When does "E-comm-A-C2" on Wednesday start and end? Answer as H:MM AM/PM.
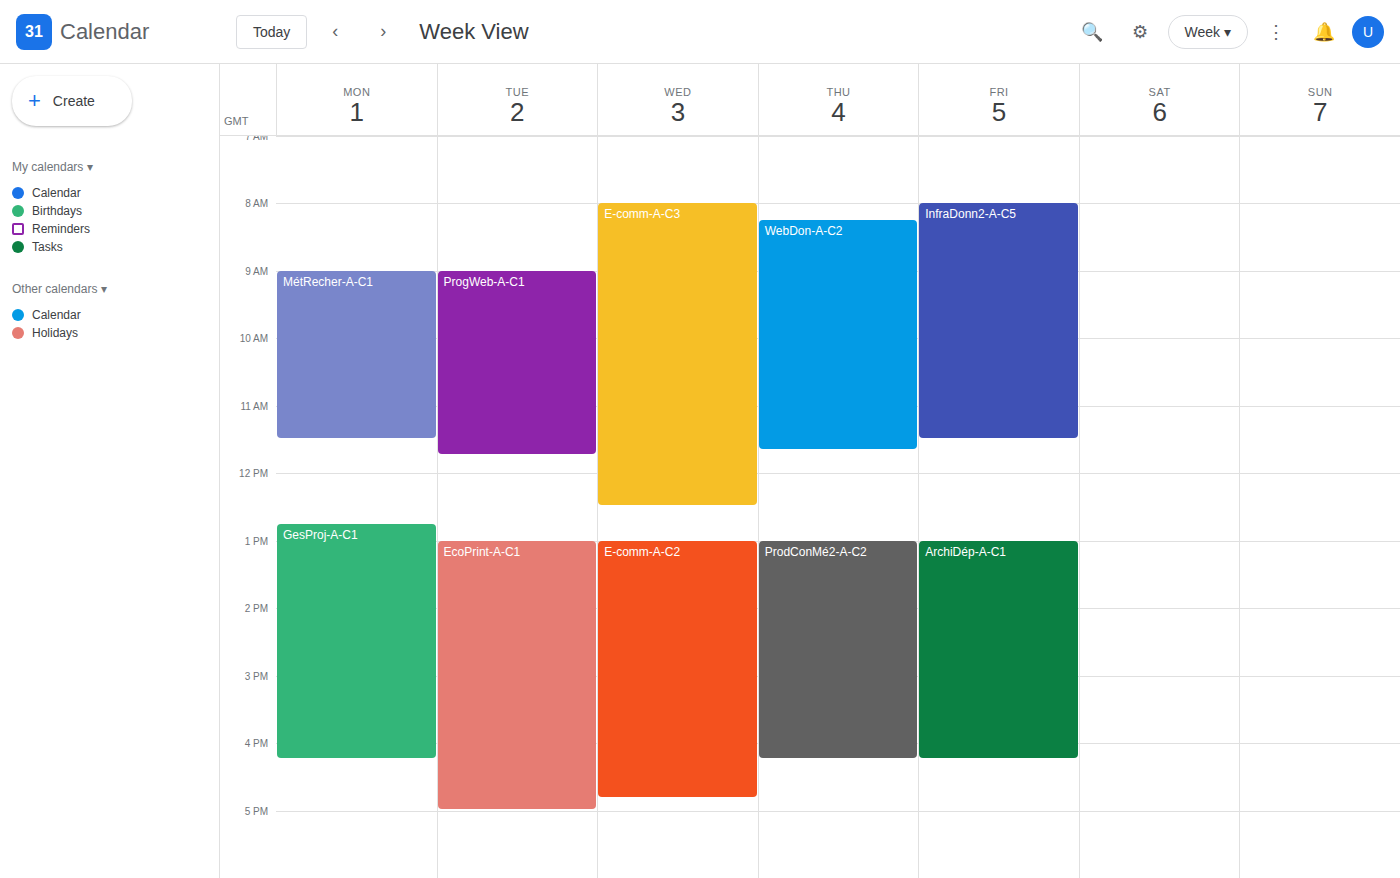
1:00 PM to 4:50 PM